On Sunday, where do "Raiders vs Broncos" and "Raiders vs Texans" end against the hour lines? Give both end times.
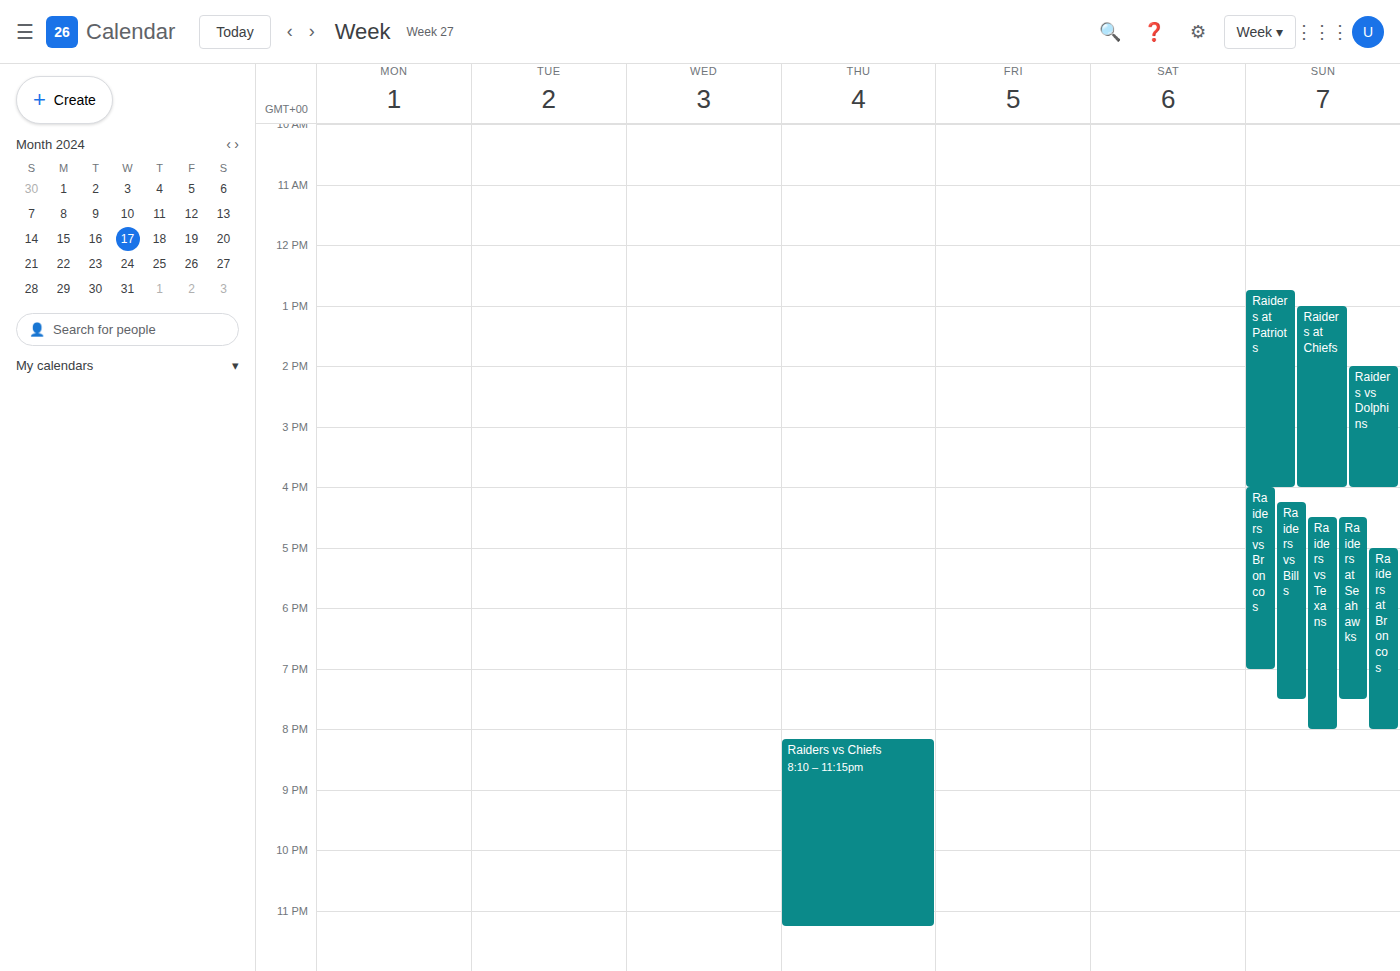
"Raiders vs Broncos": 7:00 PM, exactly on the 7 PM line. "Raiders vs Texans": 8:00 PM, exactly on the 8 PM line.